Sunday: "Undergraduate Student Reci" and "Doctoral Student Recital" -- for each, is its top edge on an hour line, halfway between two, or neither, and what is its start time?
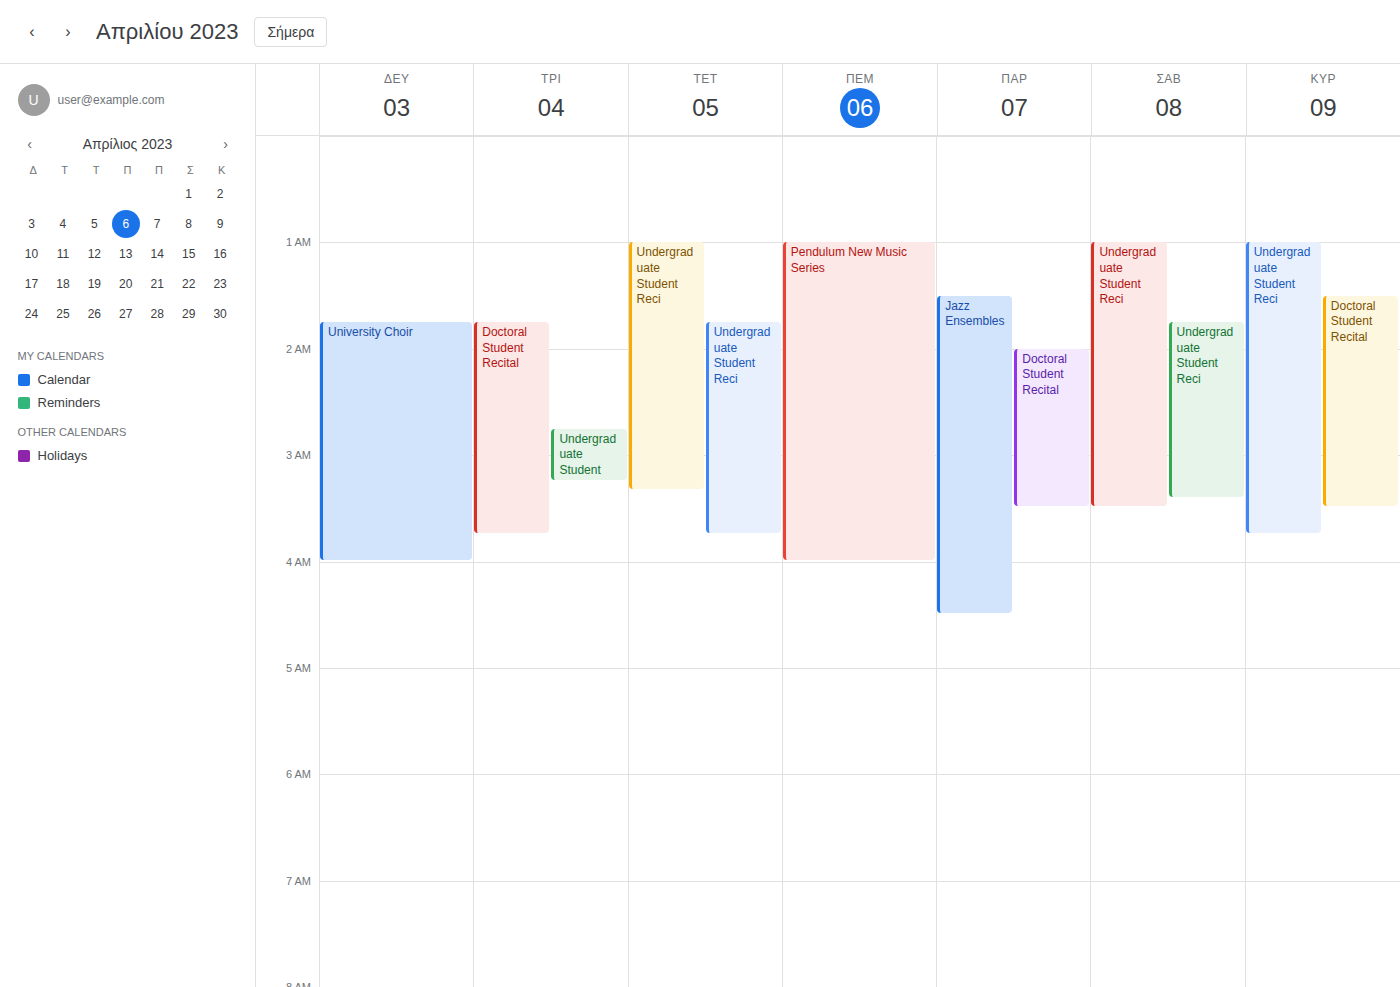
"Undergraduate Student Reci": 1:00 AM, exactly on the 1 AM line. "Doctoral Student Recital": 1:30 AM, halfway between the 1 AM and 2 AM lines.